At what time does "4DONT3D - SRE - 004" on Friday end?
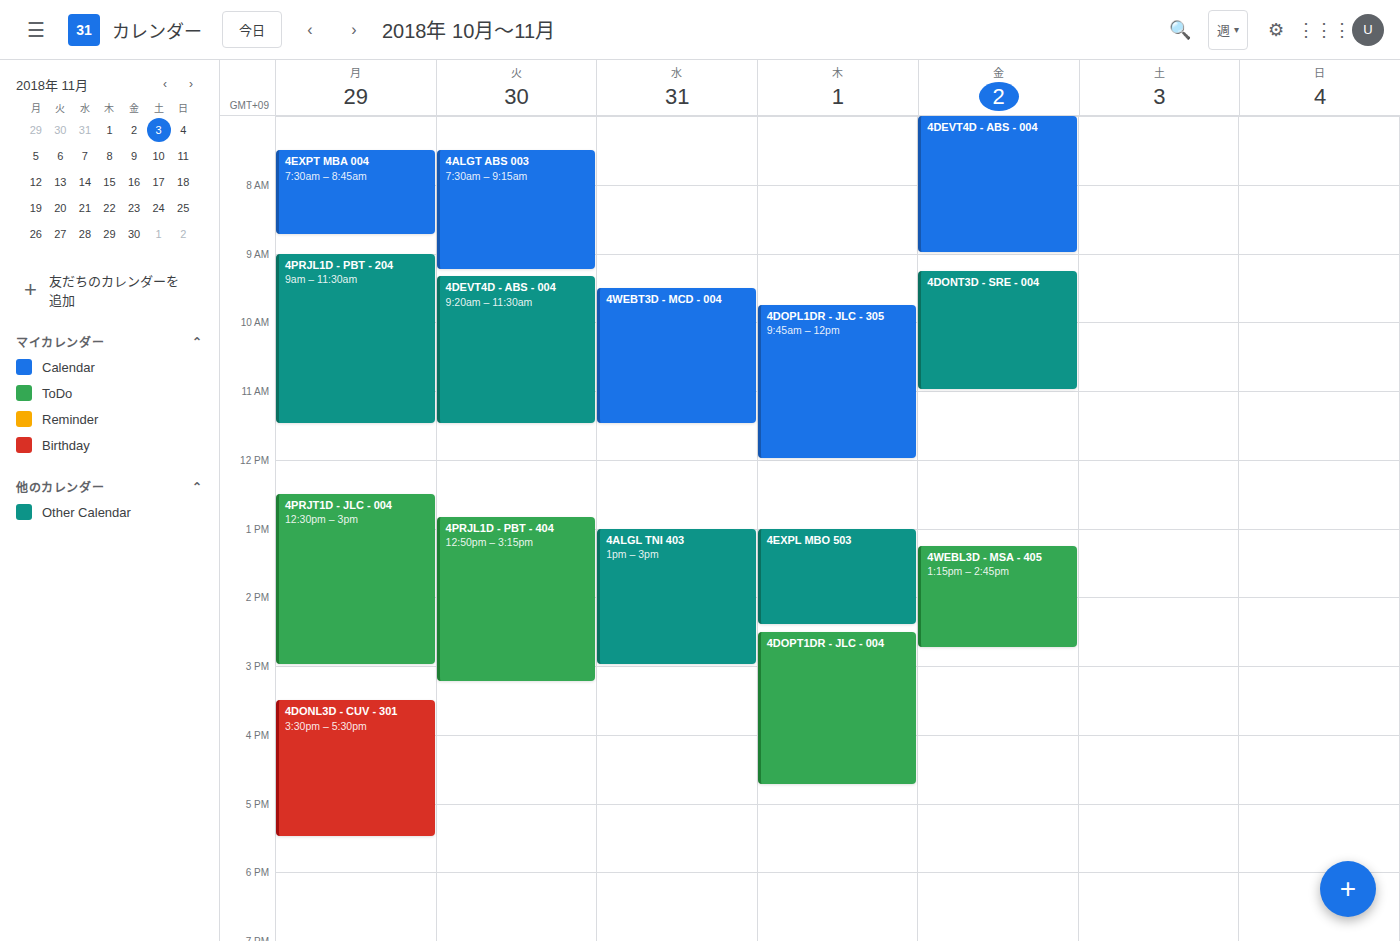
11:00 AM